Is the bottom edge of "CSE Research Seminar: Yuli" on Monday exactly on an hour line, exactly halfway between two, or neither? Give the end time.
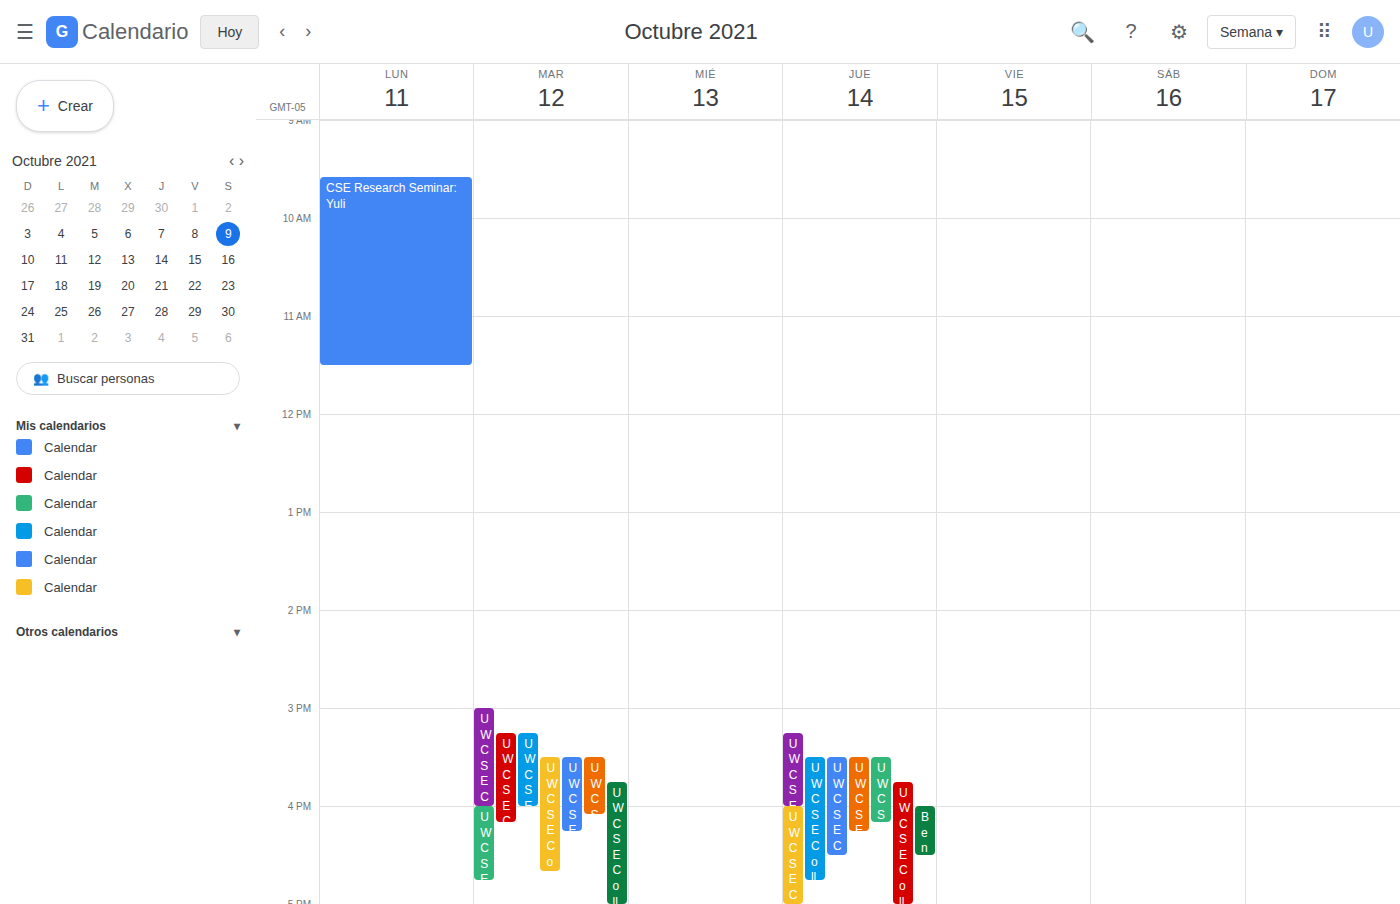
11:30 AM -- halfway between the 11 AM and 12 PM lines.